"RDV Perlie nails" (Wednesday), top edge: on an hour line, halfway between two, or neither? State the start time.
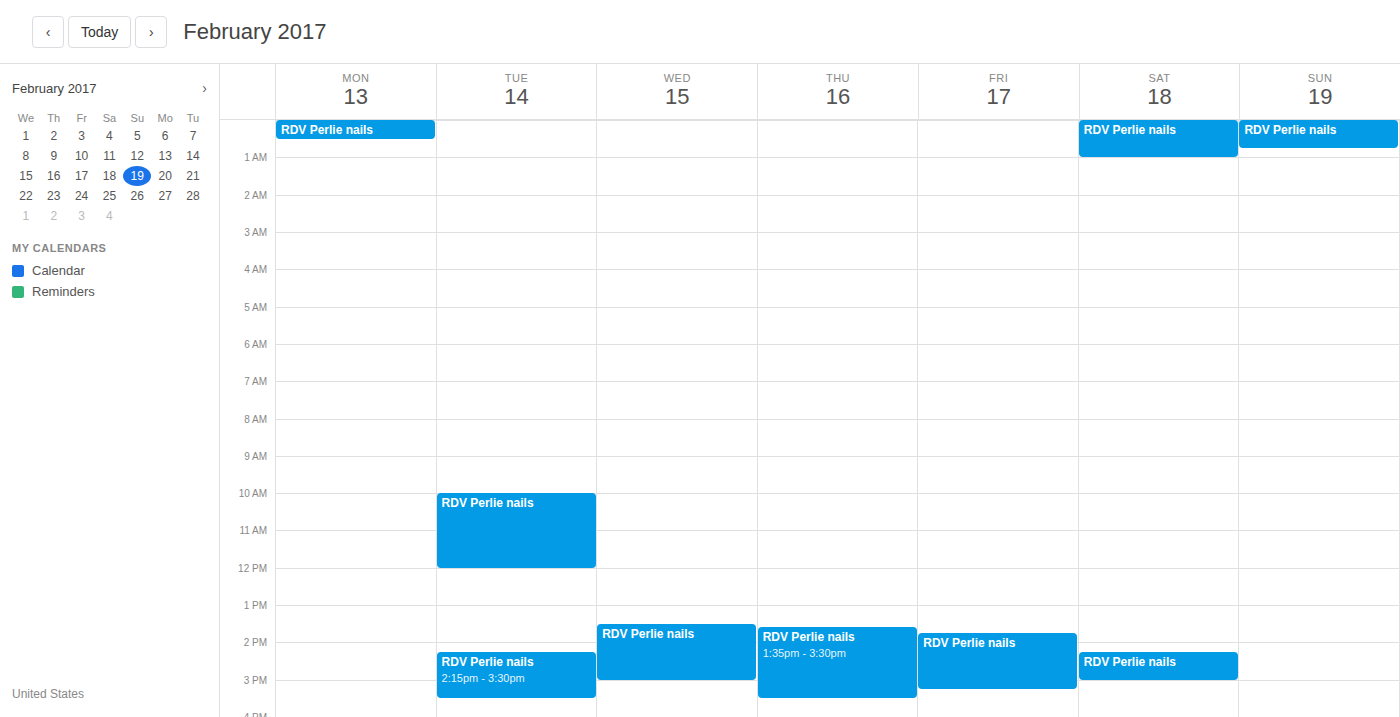
1:30 PM -- halfway between the 1 PM and 2 PM lines.